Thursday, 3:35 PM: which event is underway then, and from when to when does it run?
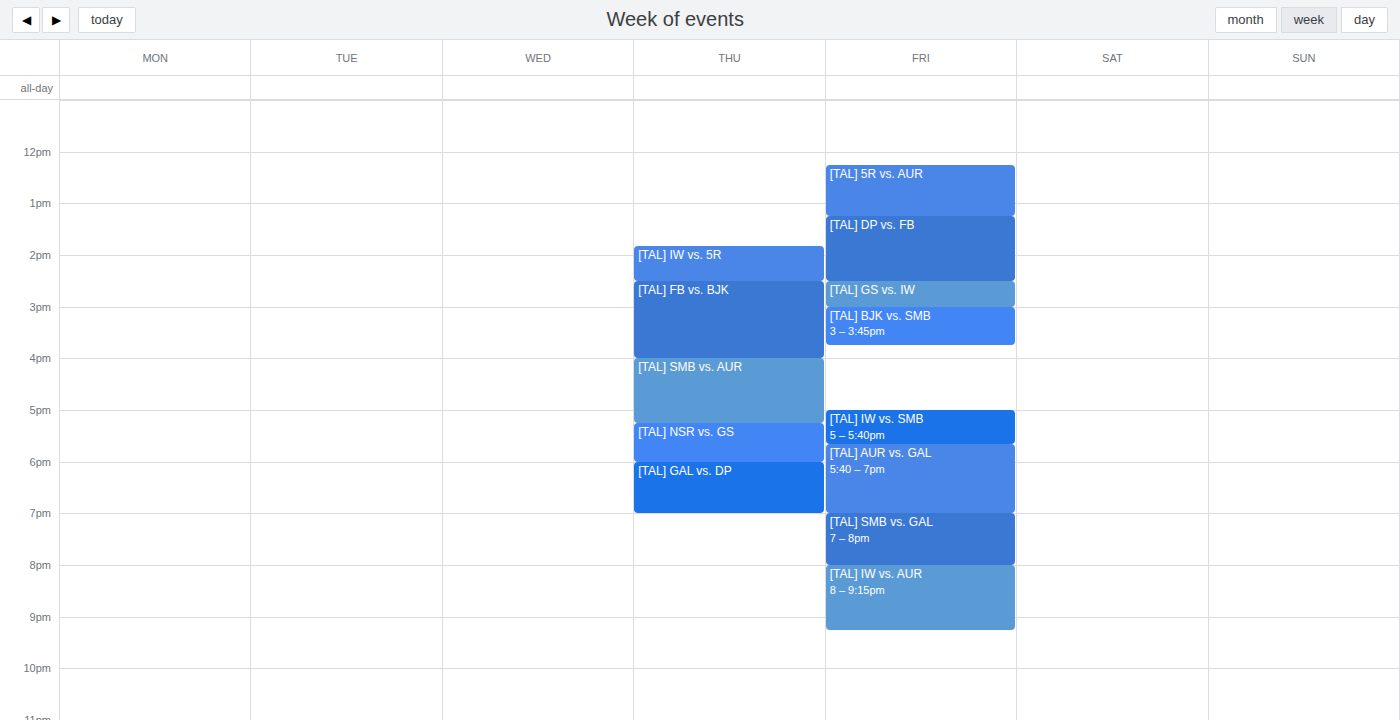
"[TAL] FB vs. BJK", 2:30 PM to 4:00 PM